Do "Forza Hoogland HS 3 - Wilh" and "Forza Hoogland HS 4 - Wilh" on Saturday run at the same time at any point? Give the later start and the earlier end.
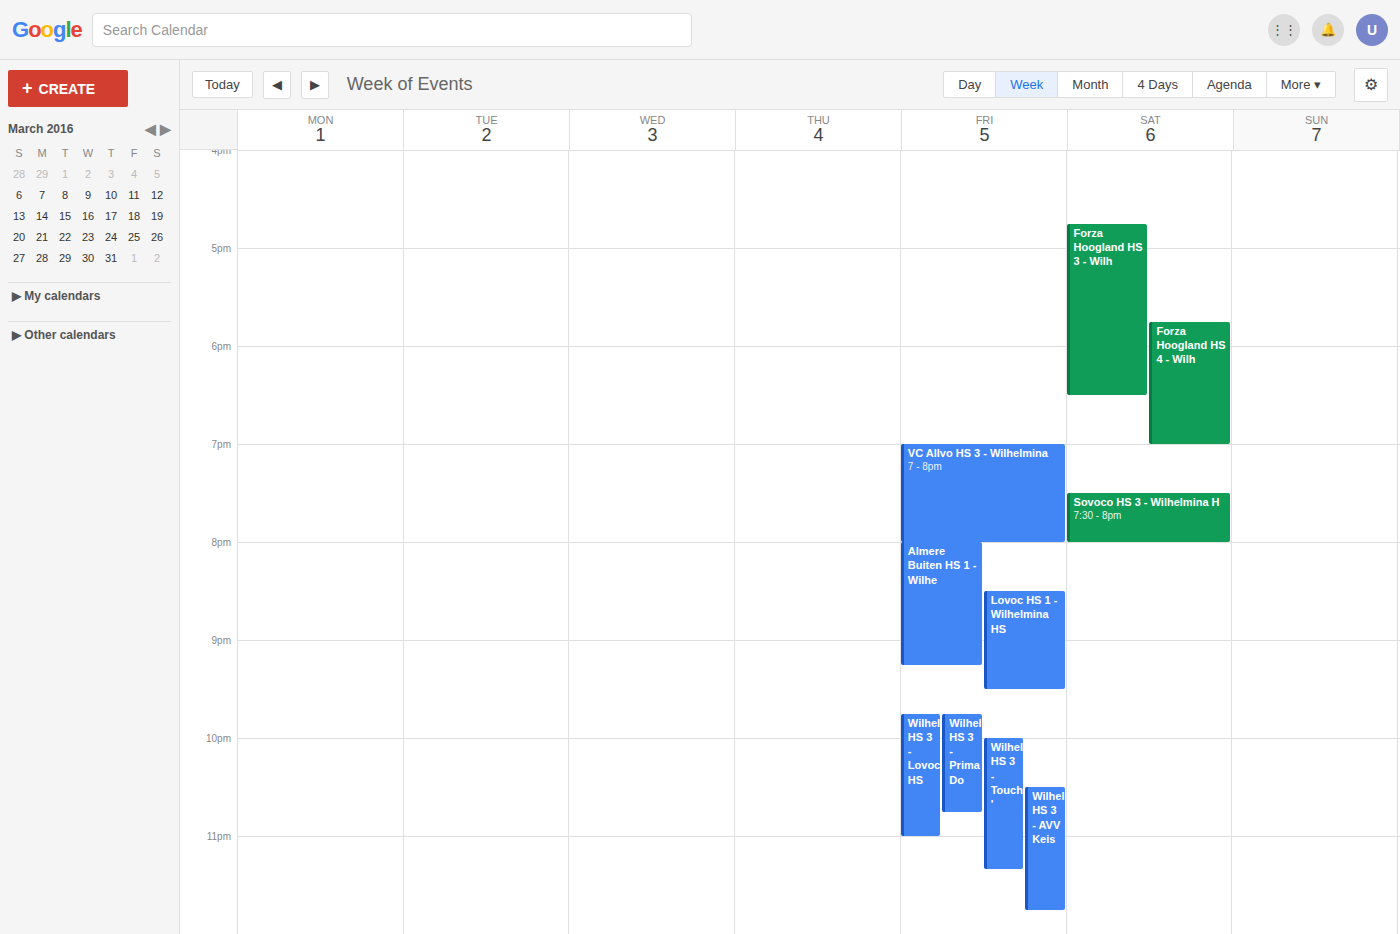
"Forza Hoogland HS 4 - Wilh" starts at 17:45, before "Forza Hoogland HS 3 - Wilh" ends at 18:30 -- they overlap.